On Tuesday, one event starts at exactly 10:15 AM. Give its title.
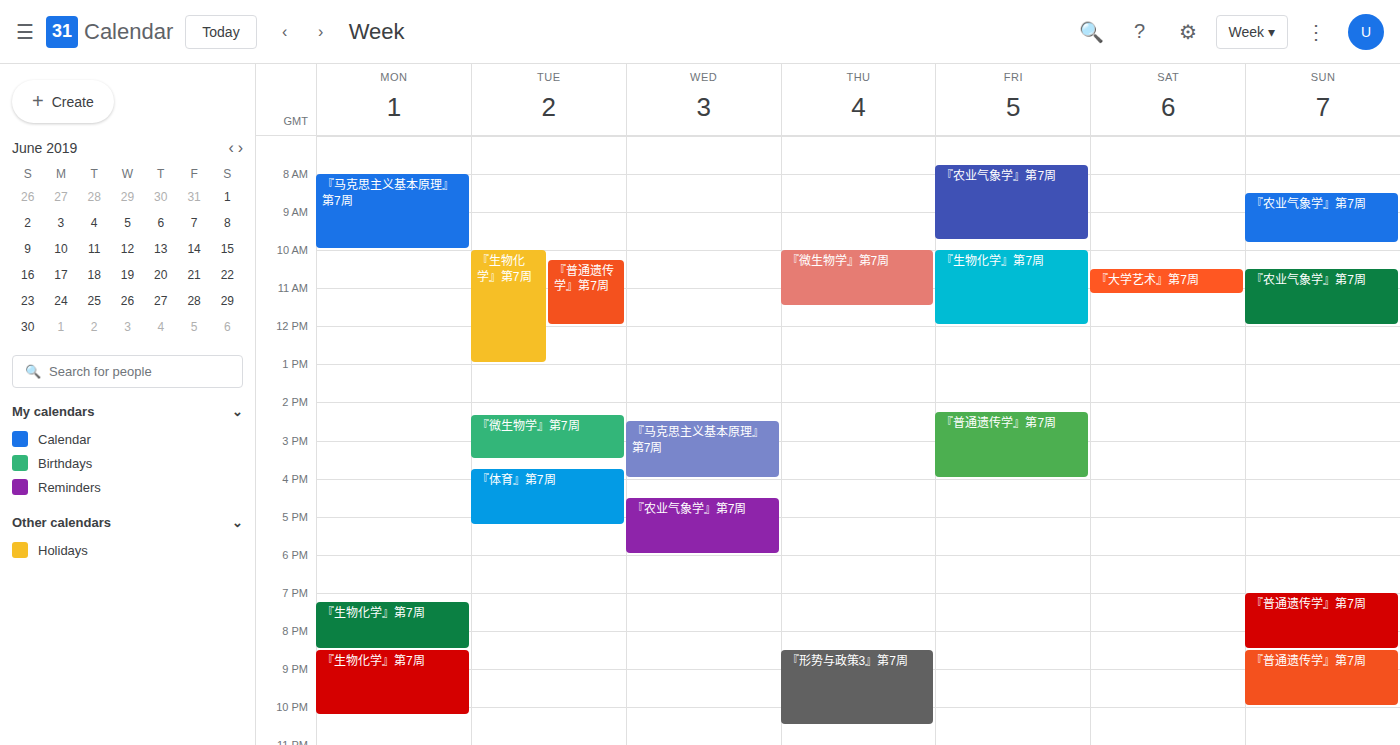
"『普通遗传学』第7周"